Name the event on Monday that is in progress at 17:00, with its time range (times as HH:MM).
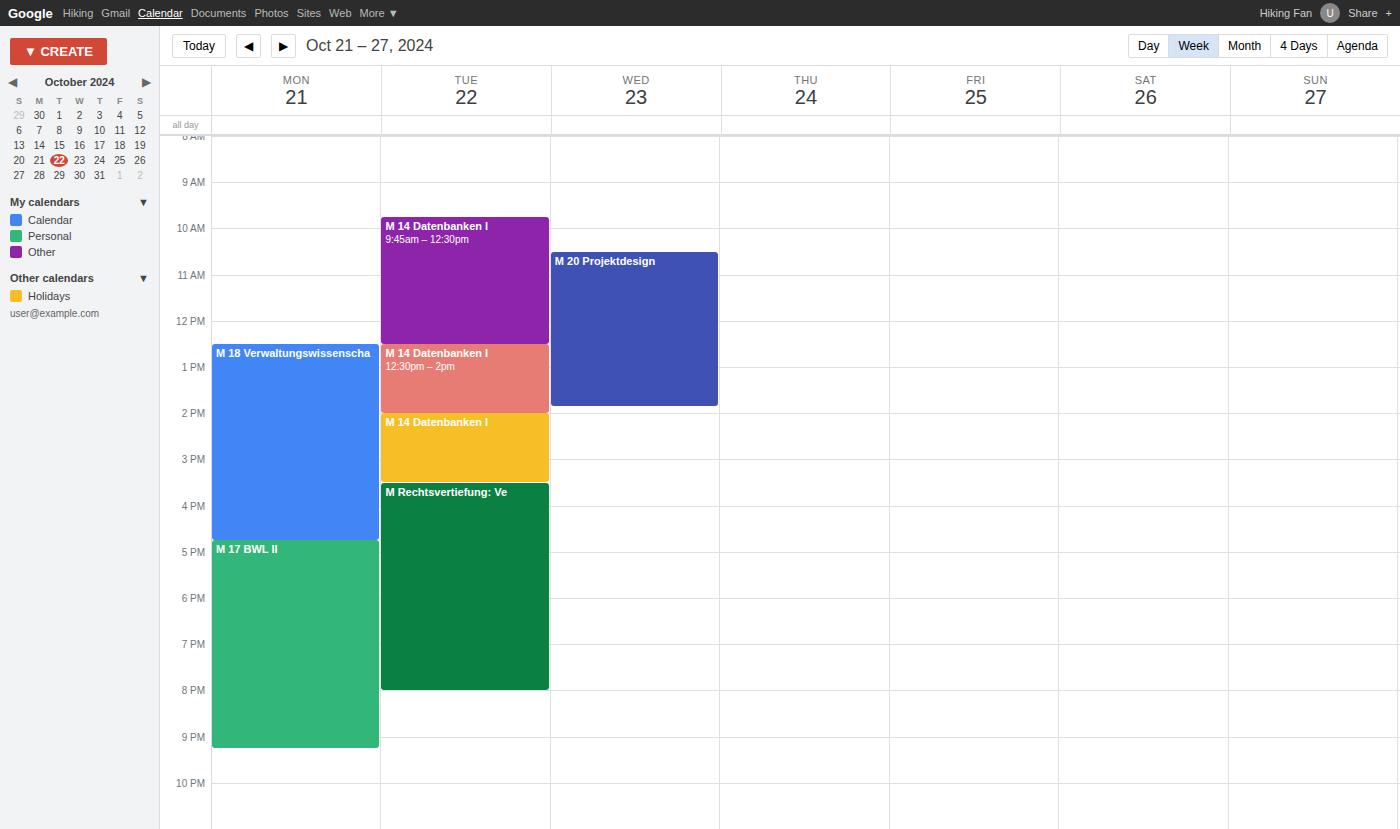
"M 17 BWL II", 16:45 to 21:15